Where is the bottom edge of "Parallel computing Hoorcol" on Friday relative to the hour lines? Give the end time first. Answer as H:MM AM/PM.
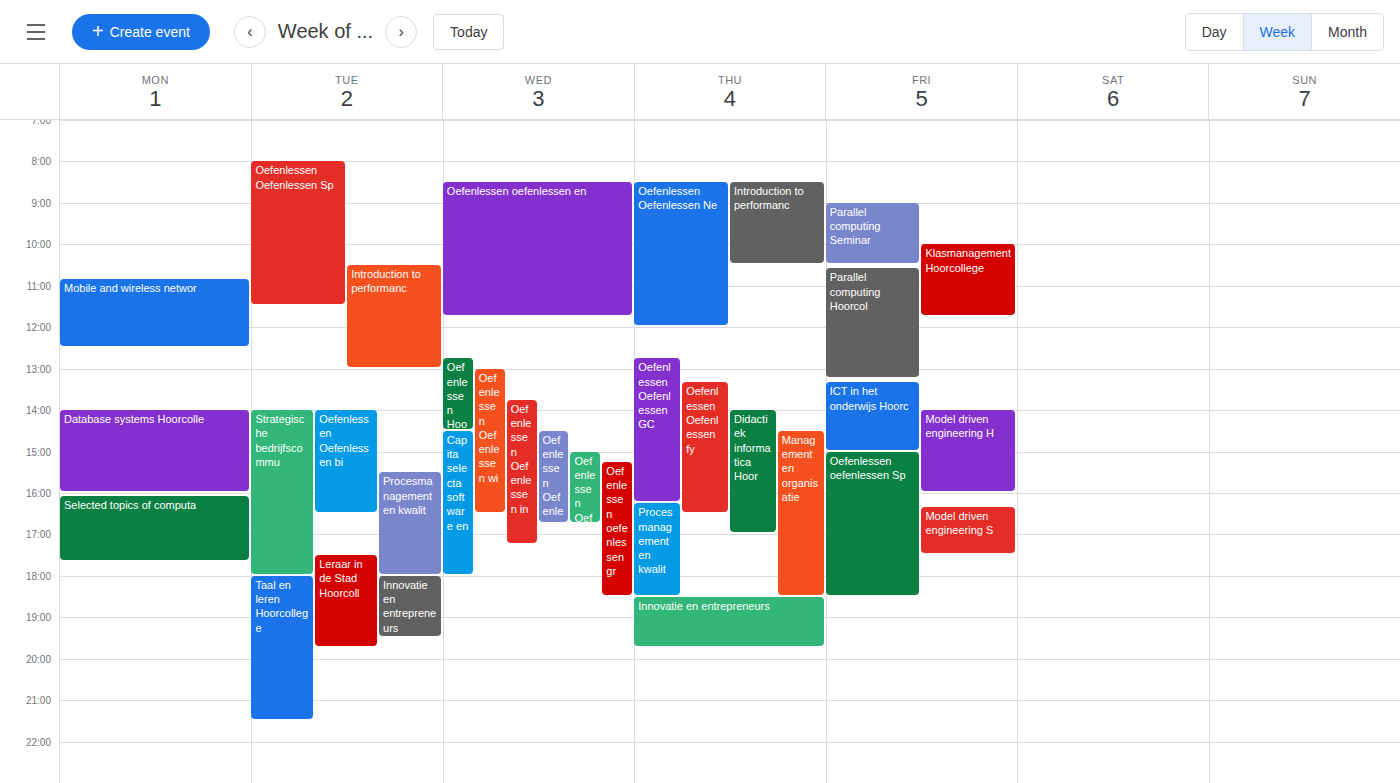
1:15 PM -- neither: a quarter of the way from the 1 PM line to the 2 PM line.